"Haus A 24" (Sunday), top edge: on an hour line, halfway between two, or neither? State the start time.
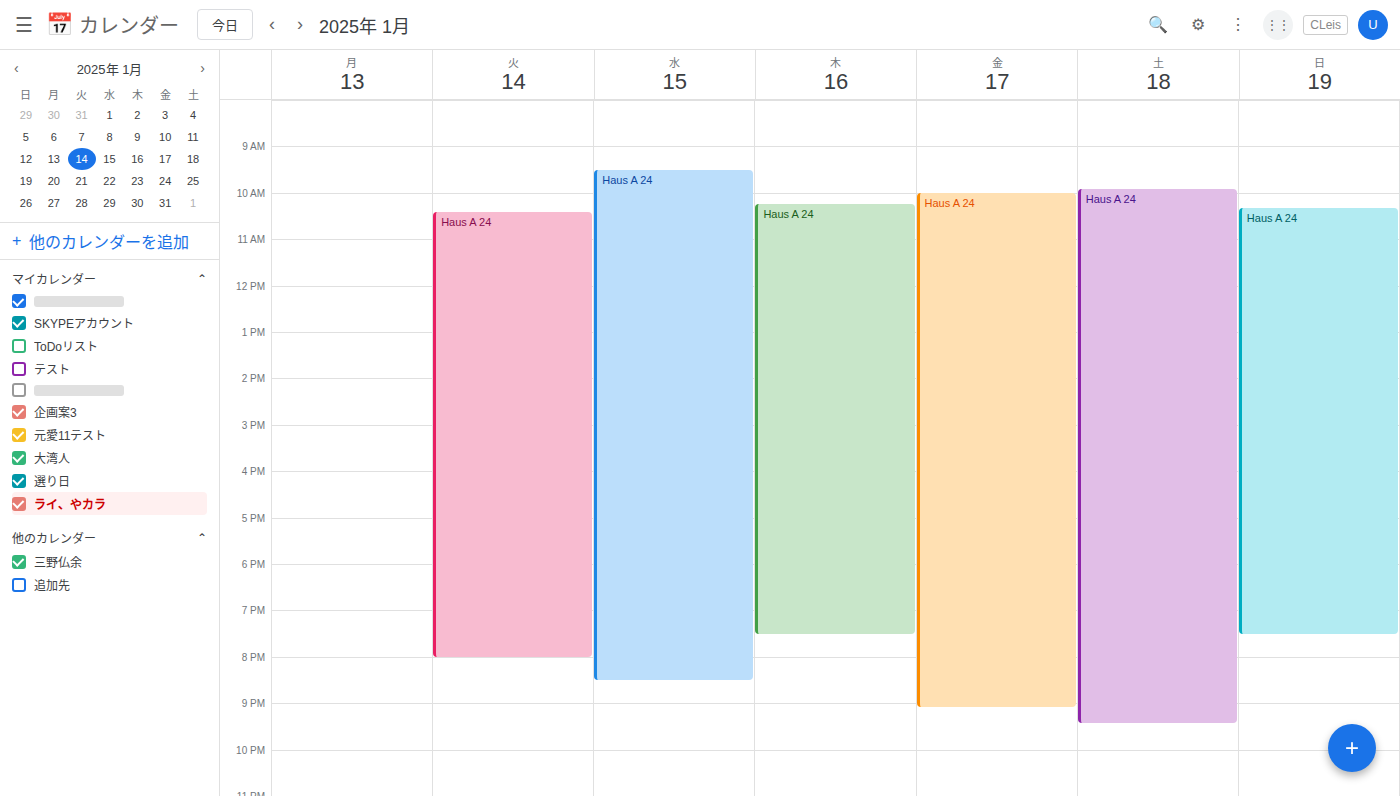
10:20 AM -- neither: 20 minutes below the 10 AM line and 40 minutes above the 11 AM line.